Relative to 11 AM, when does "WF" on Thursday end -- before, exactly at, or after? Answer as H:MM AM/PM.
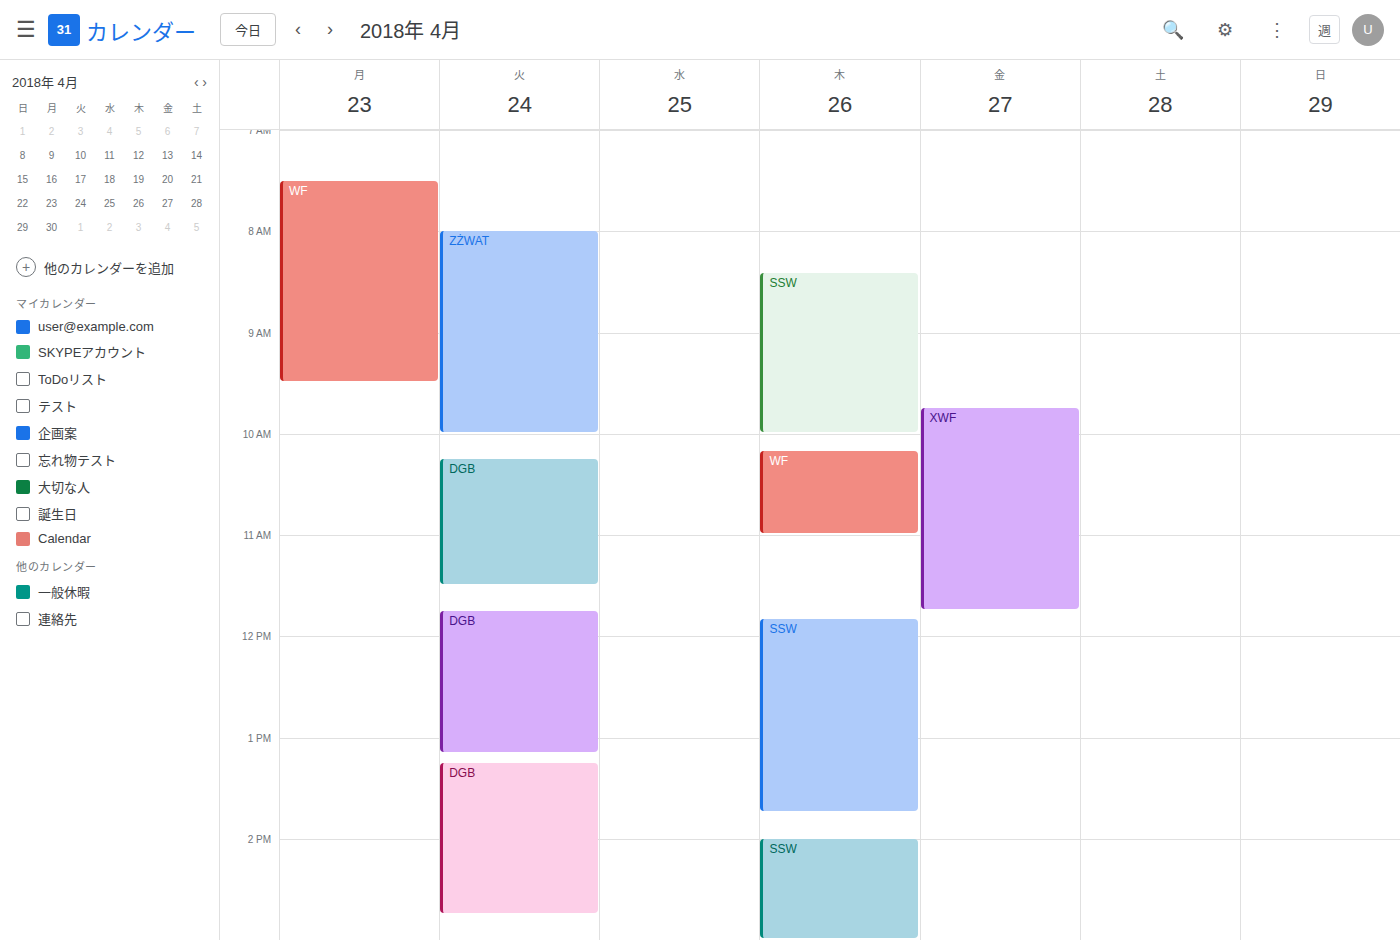
11:00 AM -- exactly at 11 AM, on the 11 AM line.